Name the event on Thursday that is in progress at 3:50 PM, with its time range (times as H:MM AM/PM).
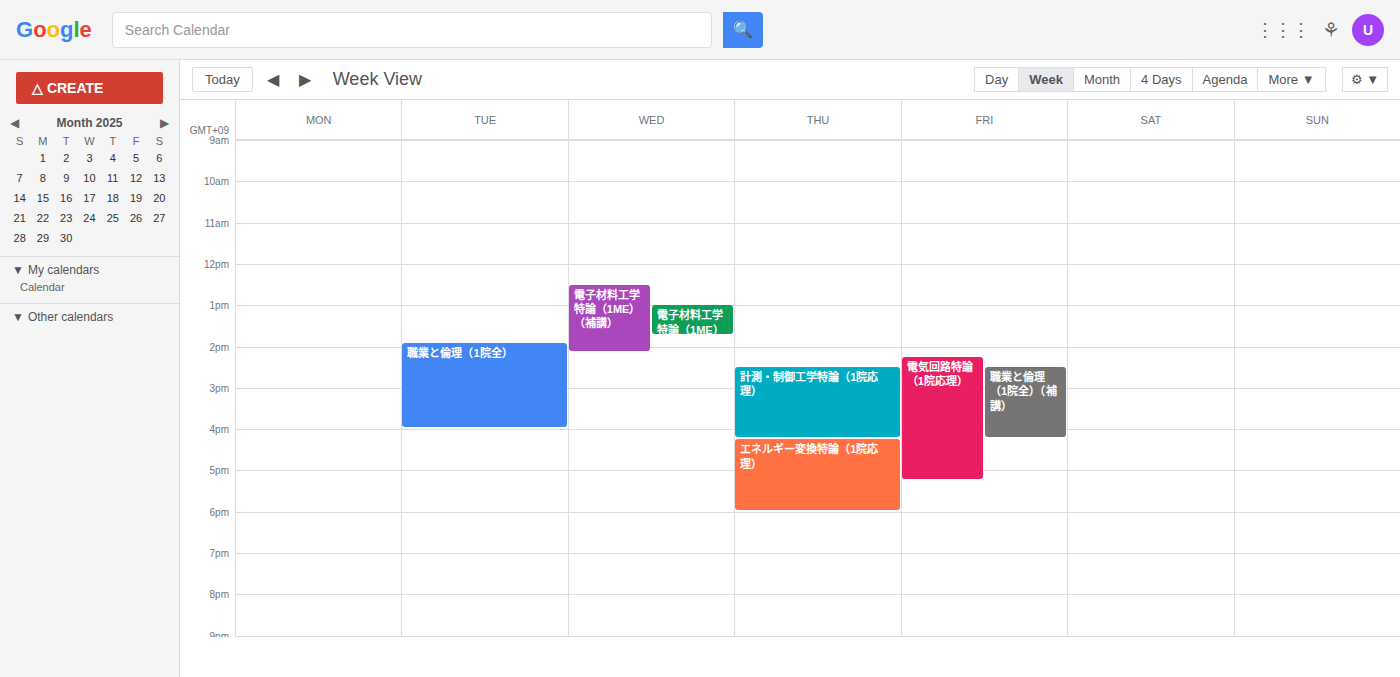
"計測・制御工学特論（1院応理）", 2:30 PM to 4:15 PM